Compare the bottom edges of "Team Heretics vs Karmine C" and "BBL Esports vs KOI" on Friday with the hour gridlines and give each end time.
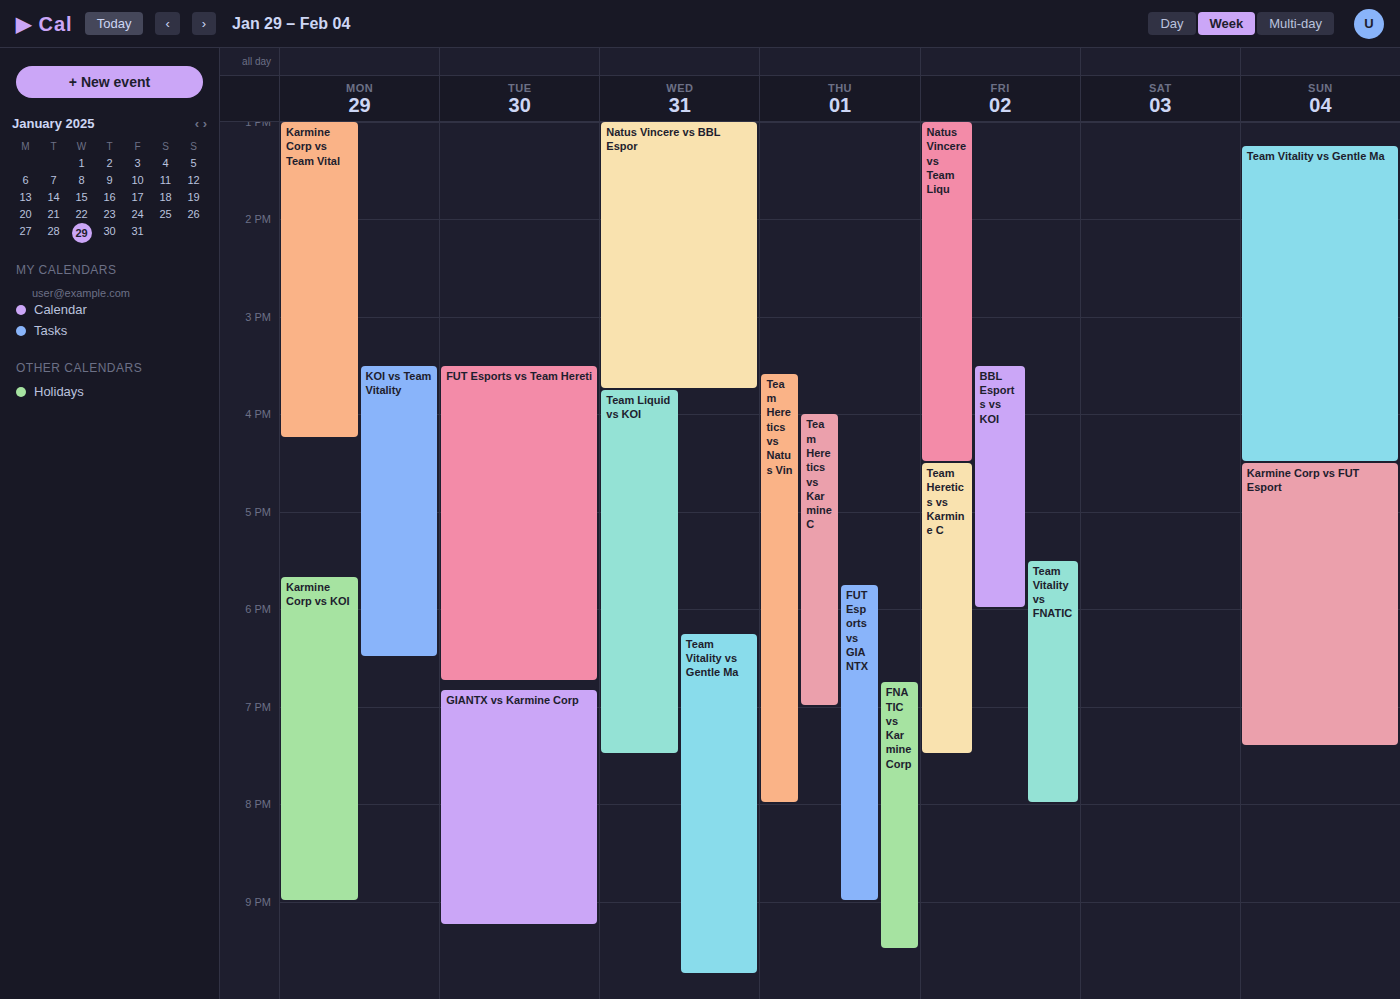
"Team Heretics vs Karmine C": 7:30 PM, halfway between the 7 PM and 8 PM lines. "BBL Esports vs KOI": 6:00 PM, exactly on the 6 PM line.